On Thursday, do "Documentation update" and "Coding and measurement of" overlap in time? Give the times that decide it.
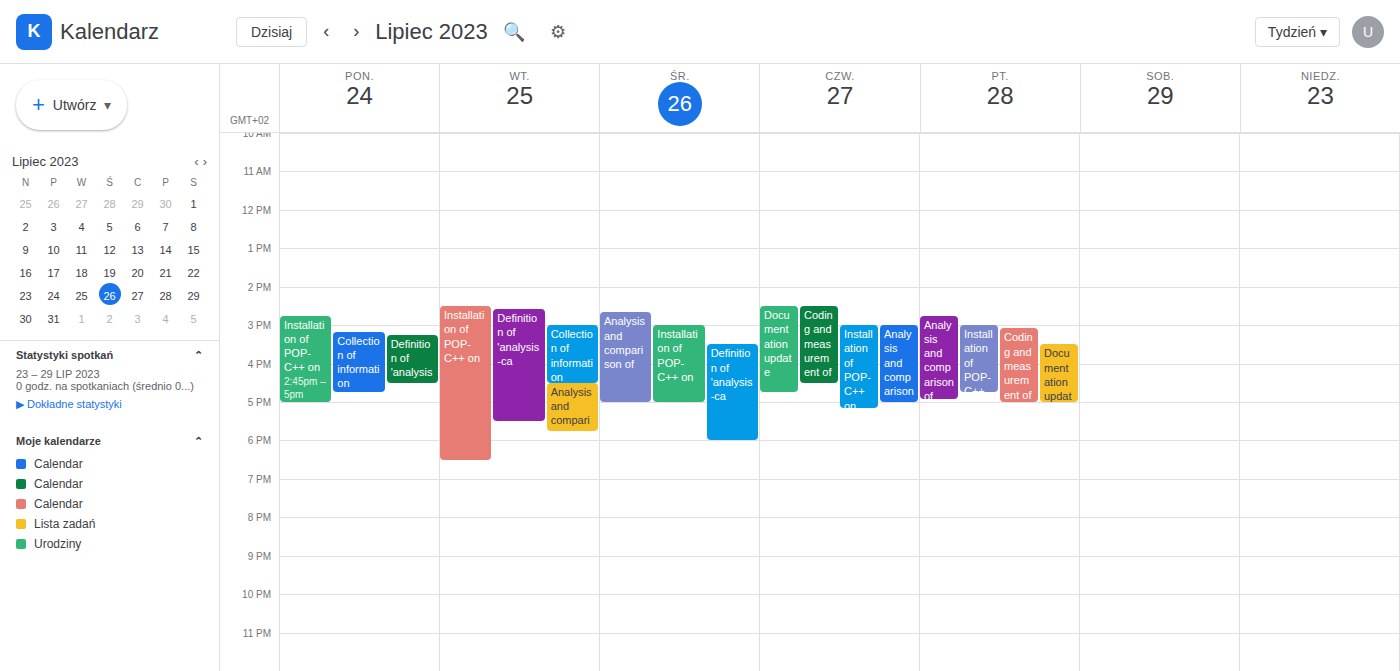
"Coding and measurement of" runs 2:30 PM to 4:30 PM, inside "Documentation update" -- they overlap.